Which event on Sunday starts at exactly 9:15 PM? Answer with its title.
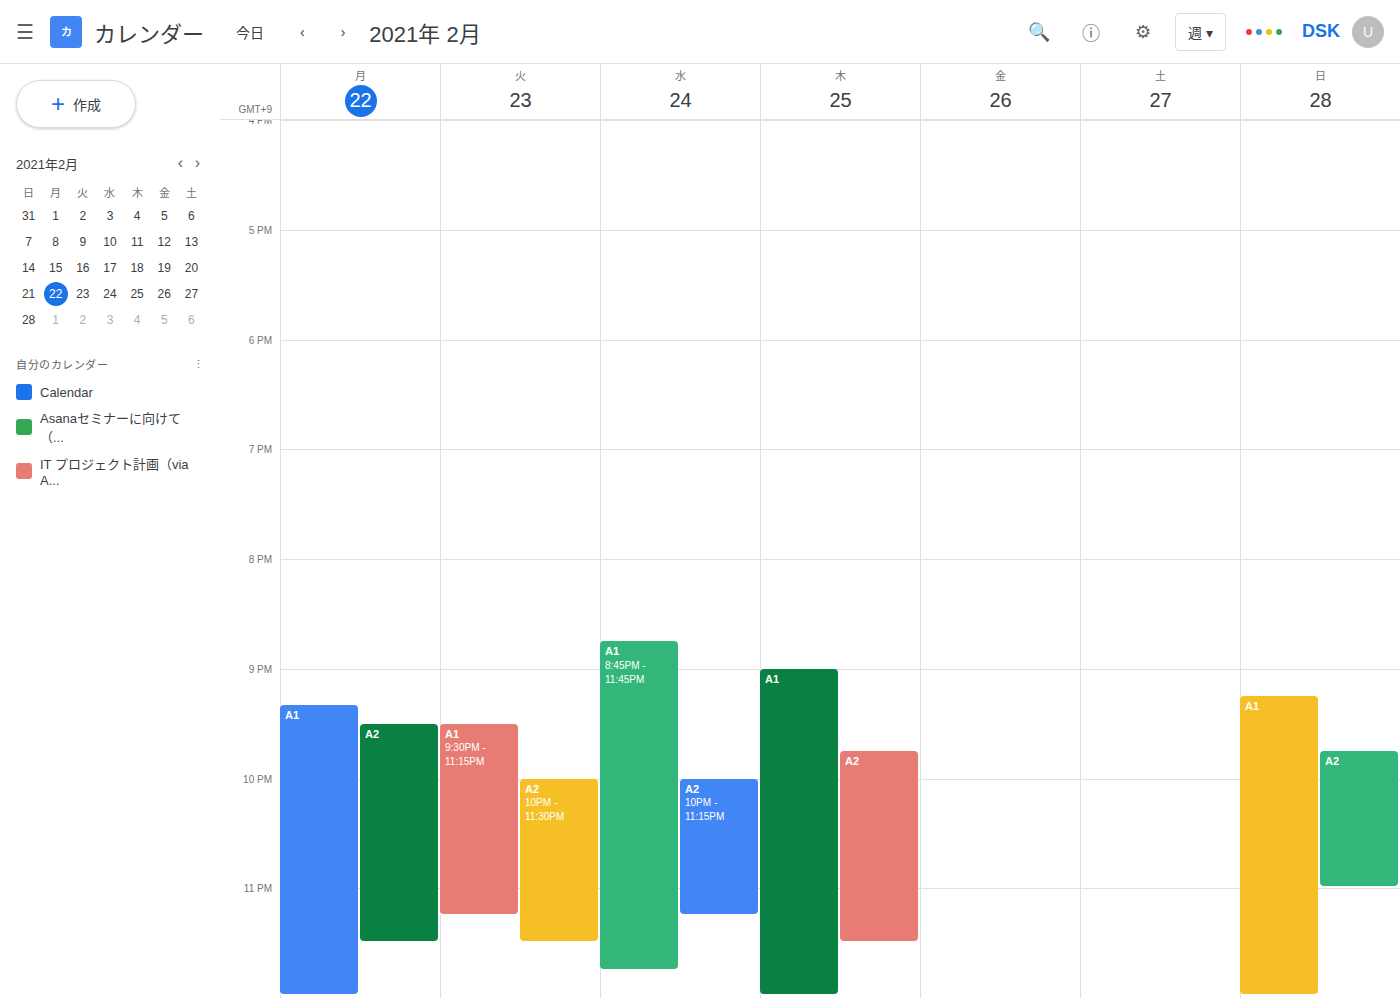
"A1"